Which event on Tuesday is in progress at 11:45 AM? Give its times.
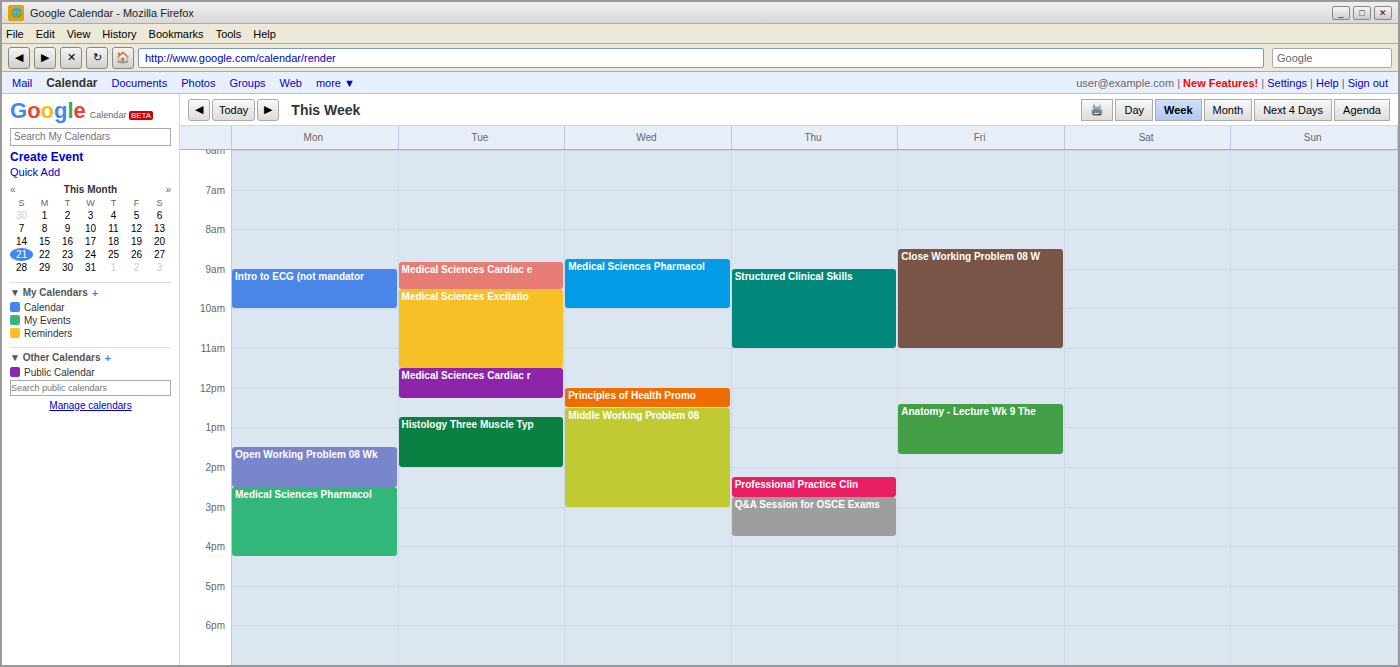
"Medical Sciences Cardiac r", 11:30 AM to 12:15 PM